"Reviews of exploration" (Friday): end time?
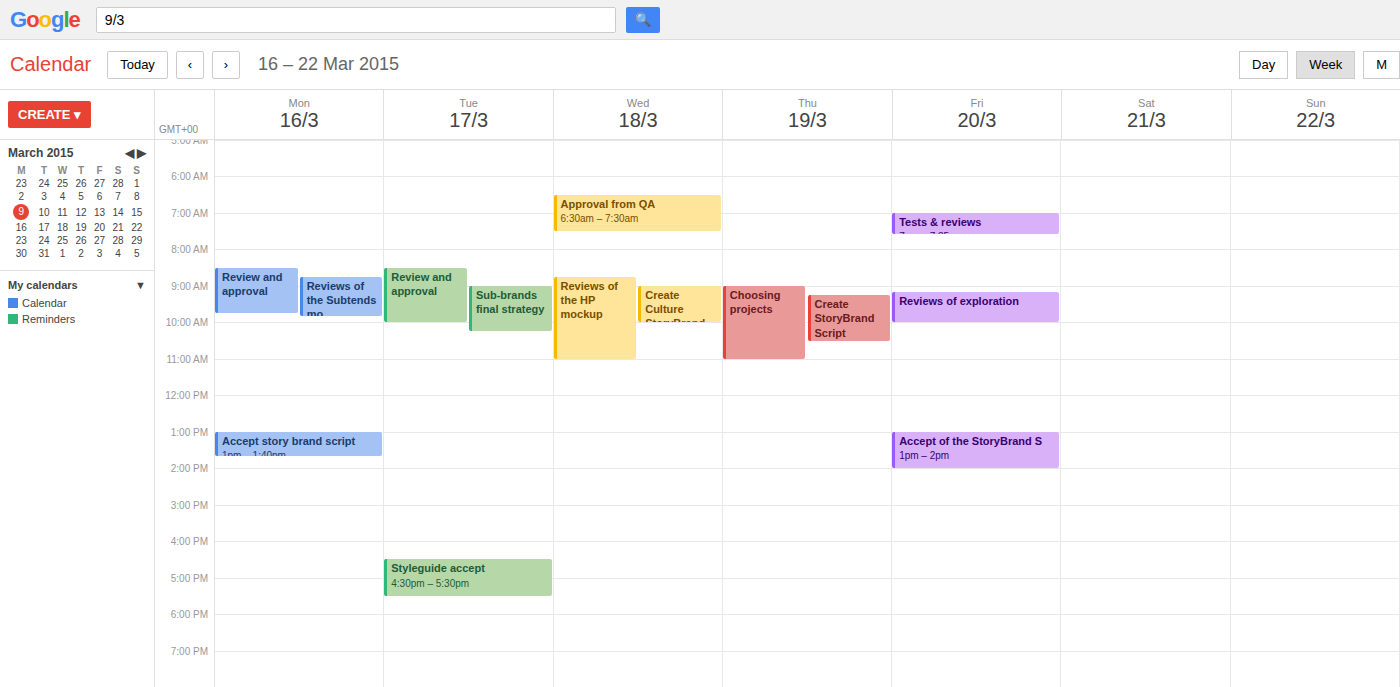
10:00 AM